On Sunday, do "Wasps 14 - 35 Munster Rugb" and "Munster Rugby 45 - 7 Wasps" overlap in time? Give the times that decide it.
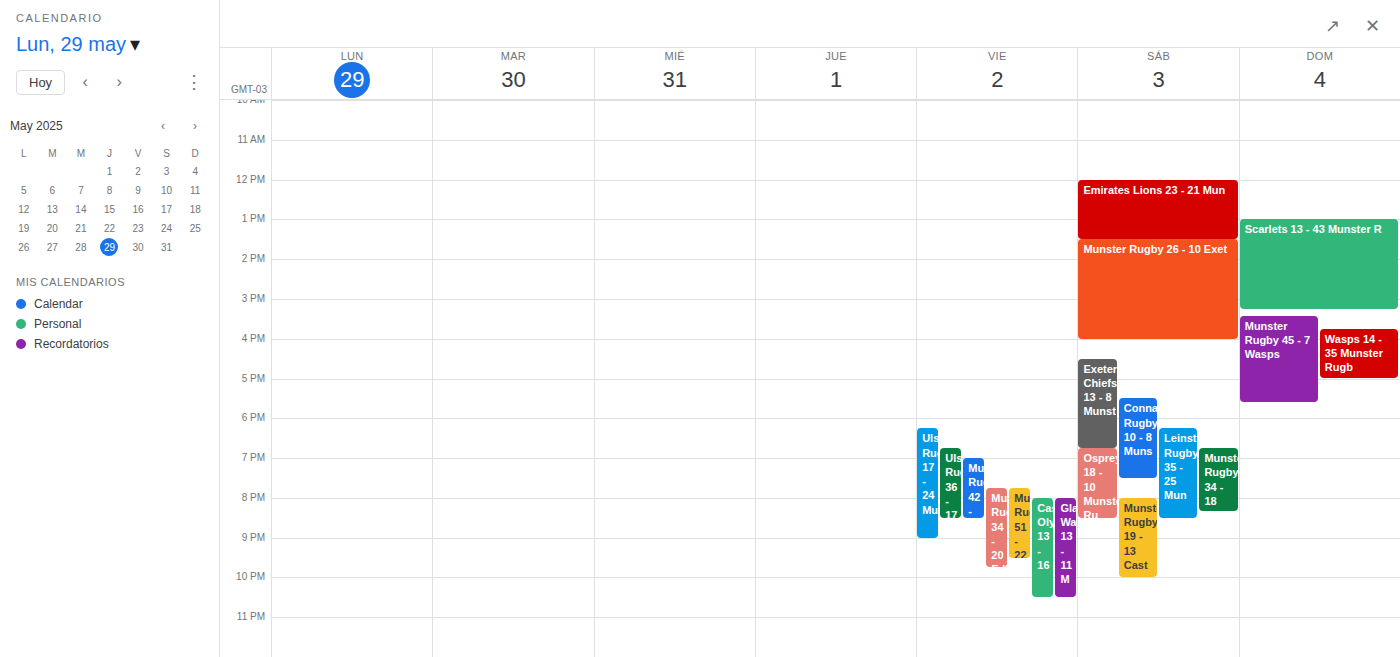
"Wasps 14 - 35 Munster Rugb" runs 3:45 PM to 5:00 PM, inside "Munster Rugby 45 - 7 Wasps" -- they overlap.